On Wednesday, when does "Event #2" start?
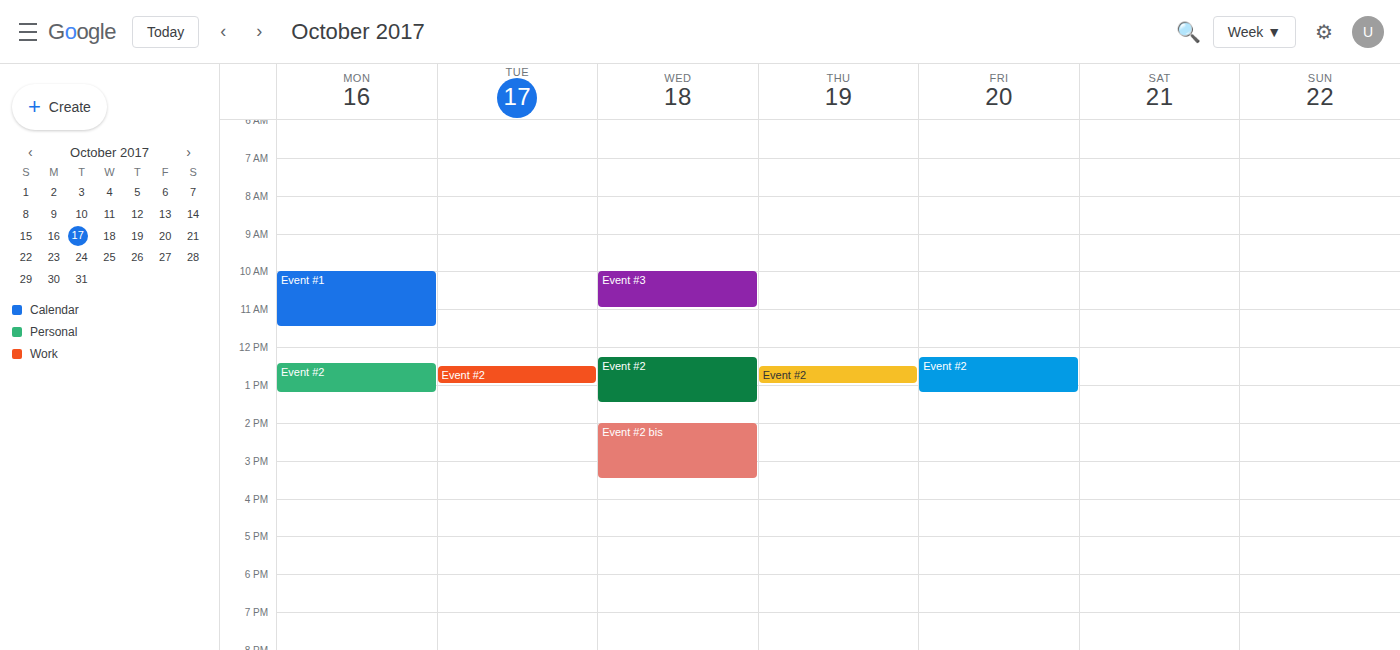
12:15